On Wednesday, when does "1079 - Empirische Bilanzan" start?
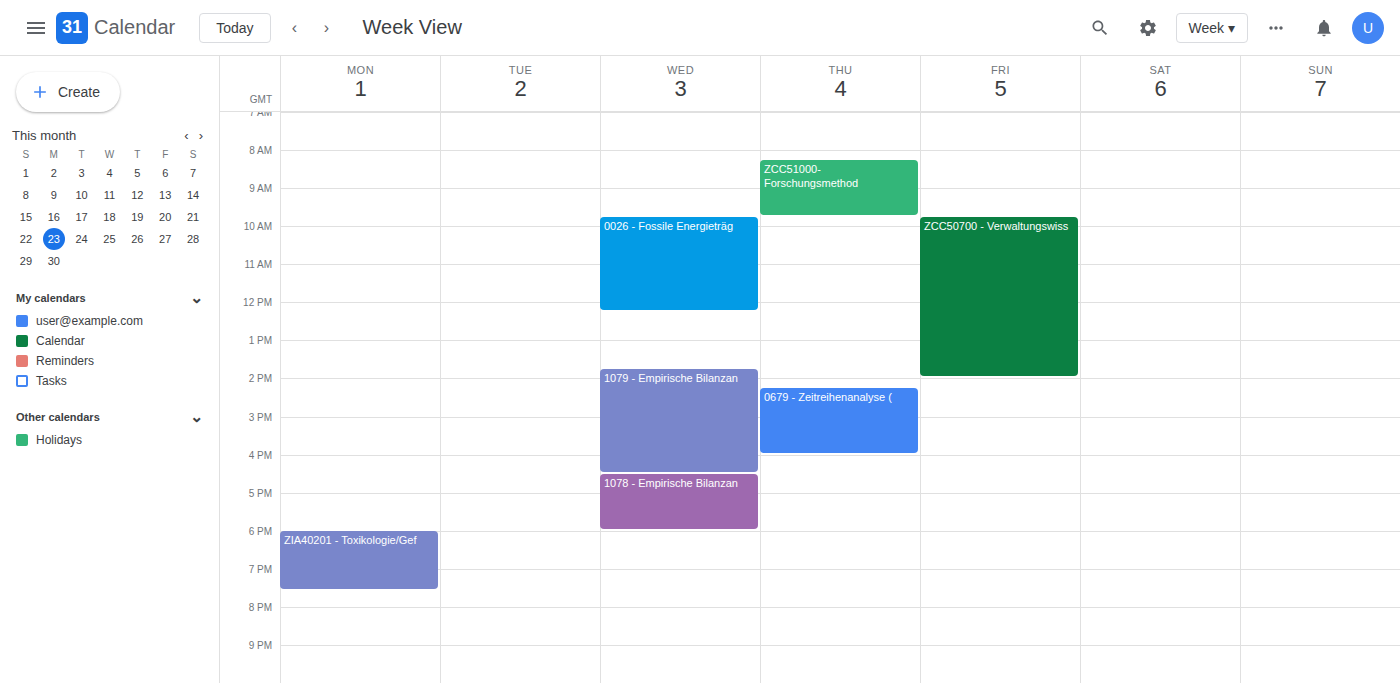
1:45 PM